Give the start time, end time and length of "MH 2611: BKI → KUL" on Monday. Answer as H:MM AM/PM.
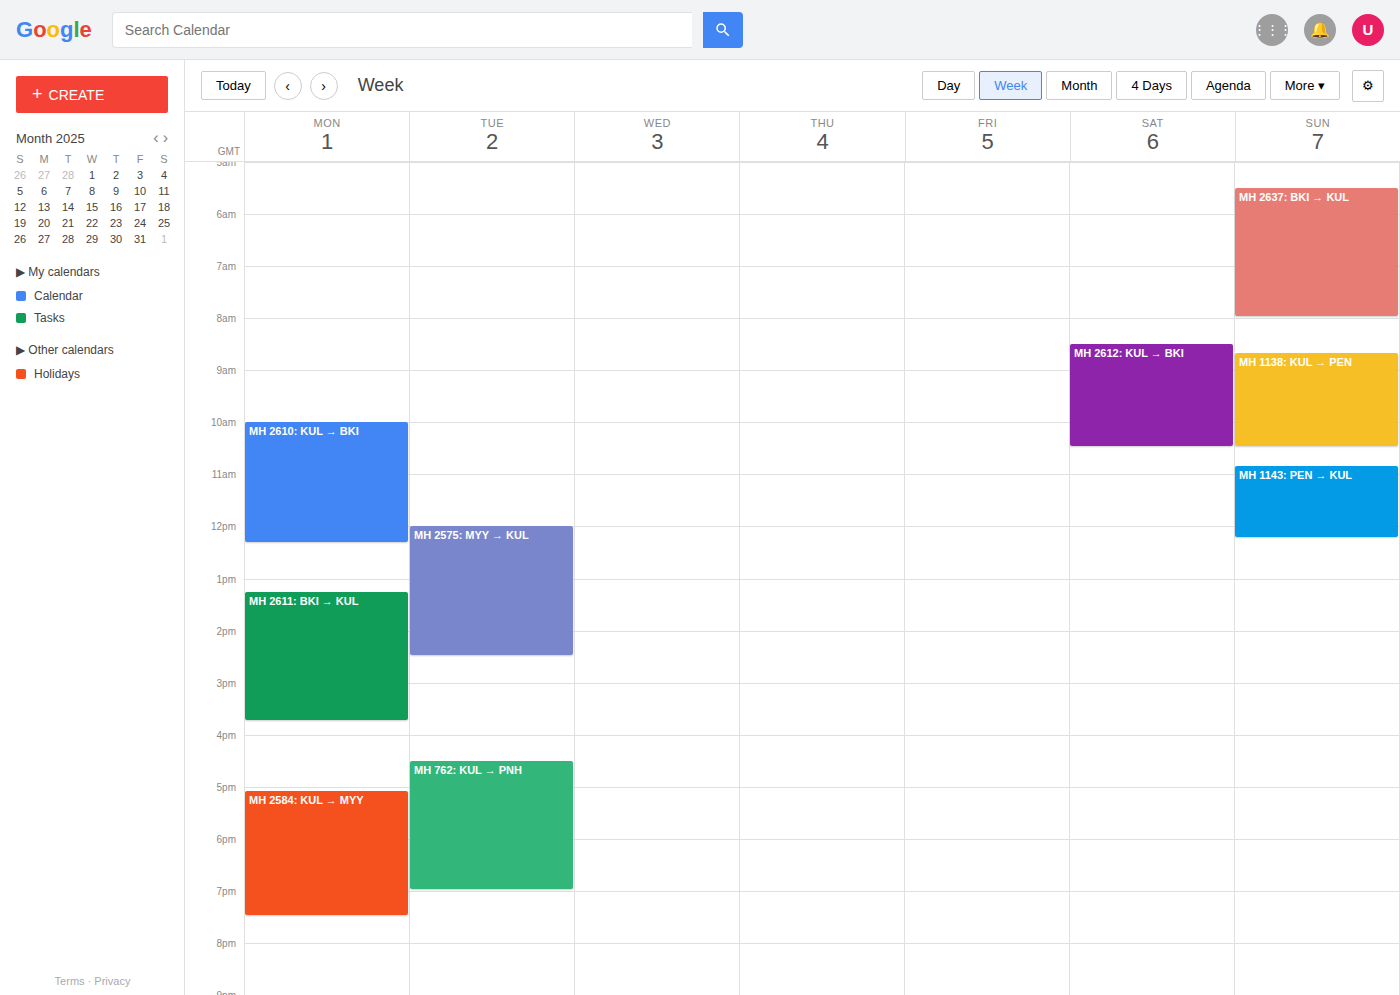
1:15 PM to 3:45 PM, 2 hours 30 minutes